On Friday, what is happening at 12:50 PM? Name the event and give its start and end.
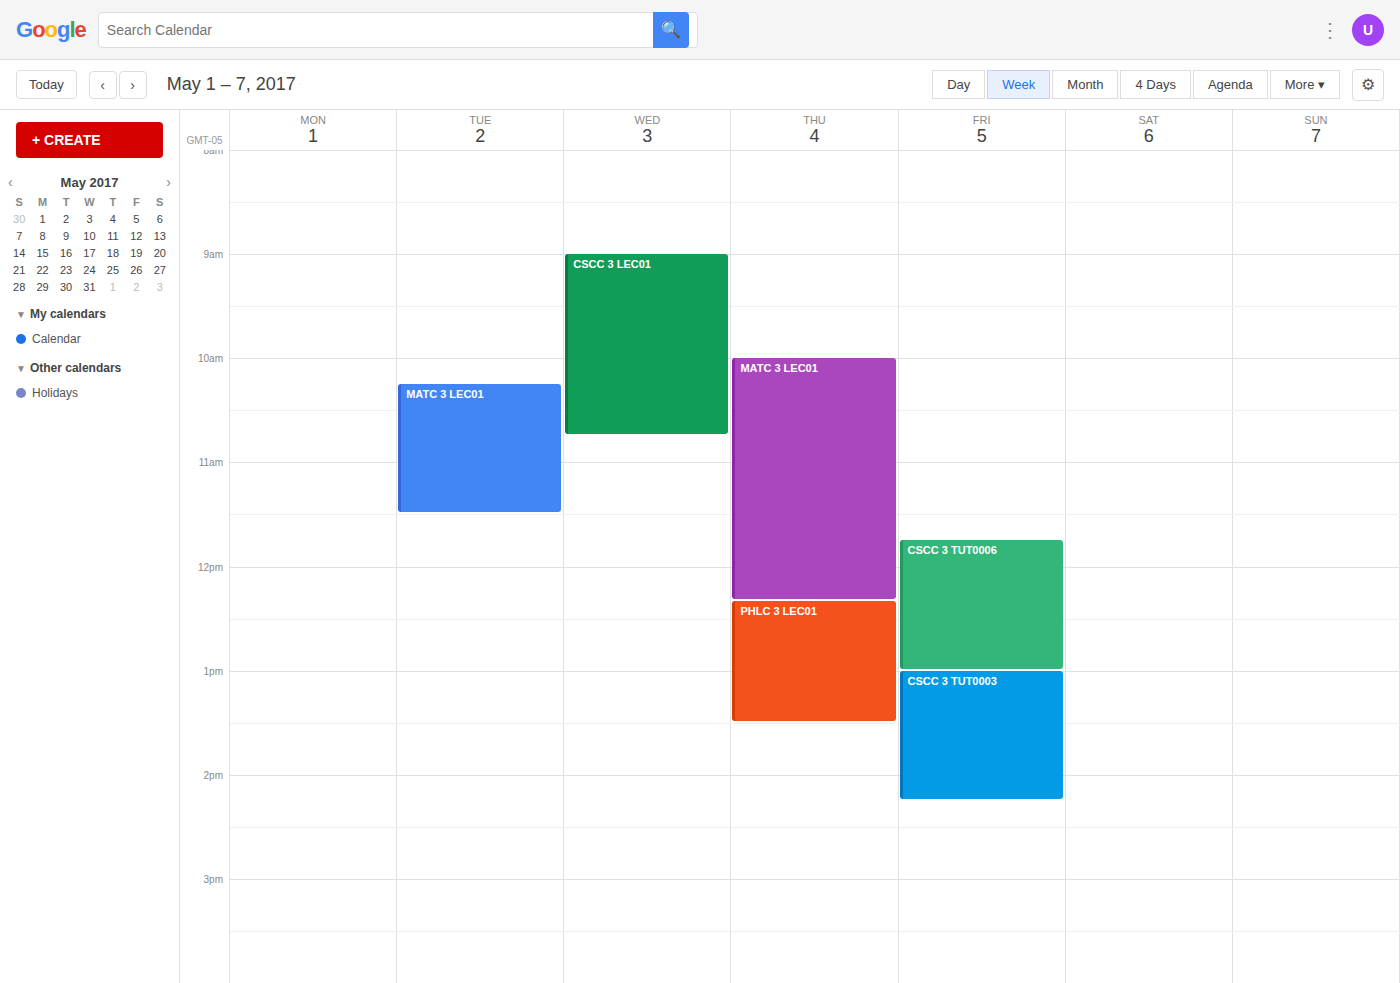
"CSCC 3 TUT0006", 11:45 AM to 1:00 PM